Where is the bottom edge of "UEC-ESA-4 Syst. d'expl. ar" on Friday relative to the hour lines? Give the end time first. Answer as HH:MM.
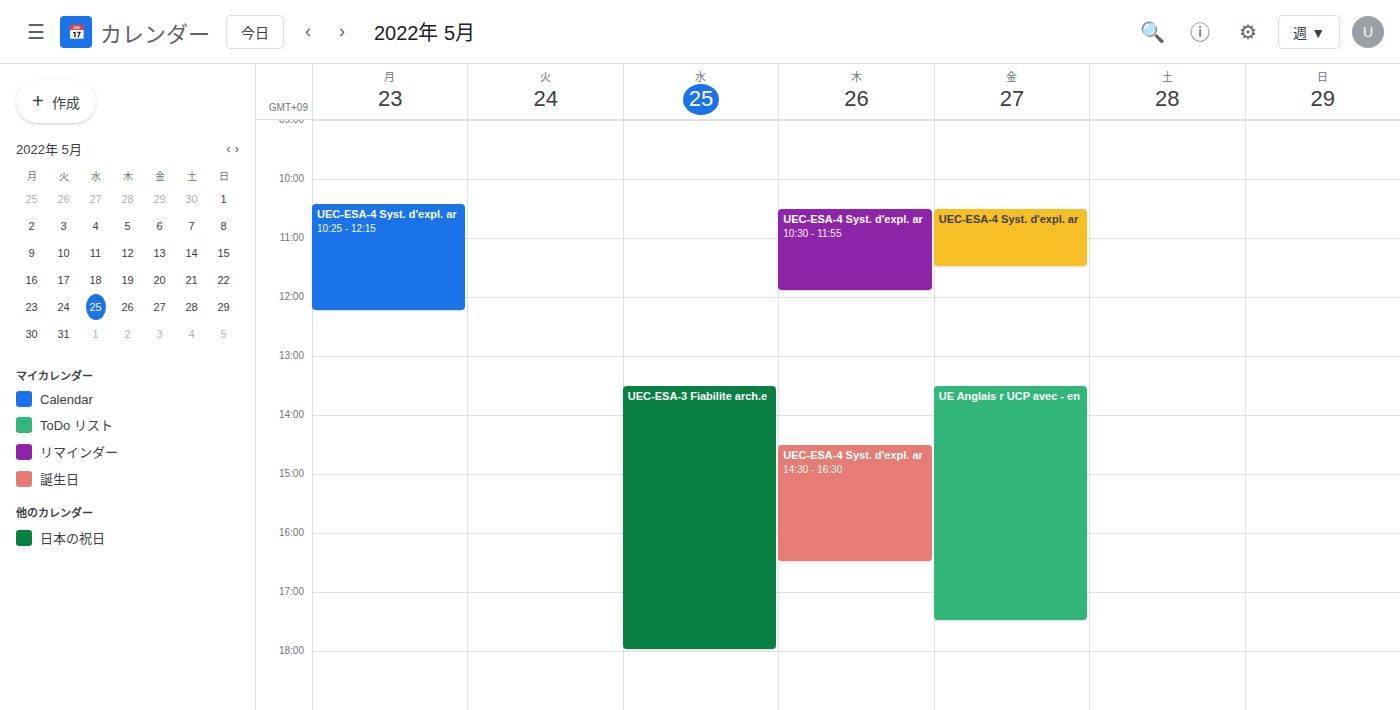
11:30 -- halfway between the 11:00 and 12:00 lines.